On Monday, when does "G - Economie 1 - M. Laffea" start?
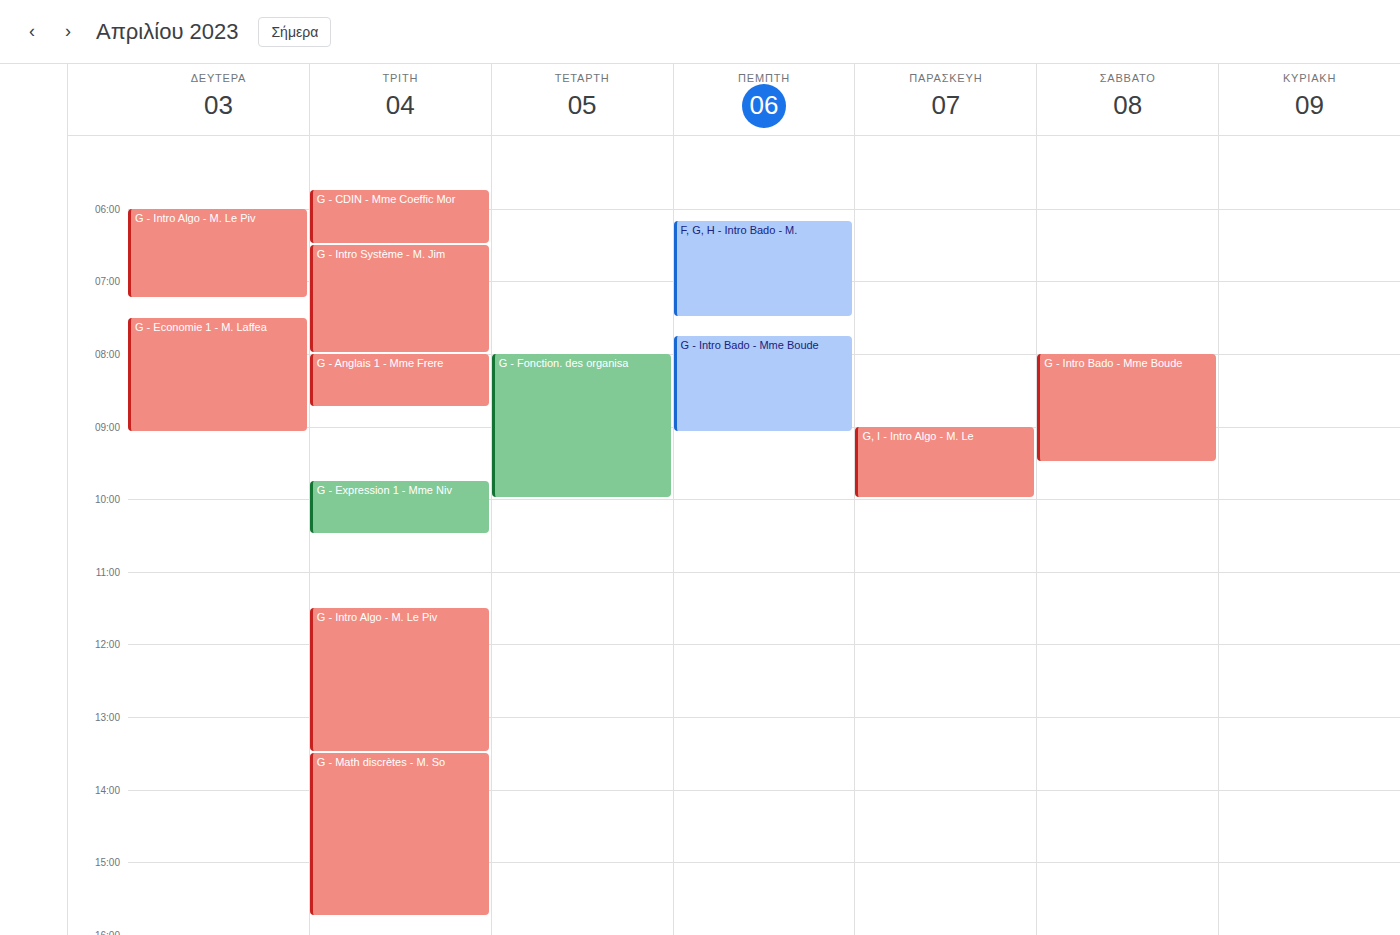
7:30 AM